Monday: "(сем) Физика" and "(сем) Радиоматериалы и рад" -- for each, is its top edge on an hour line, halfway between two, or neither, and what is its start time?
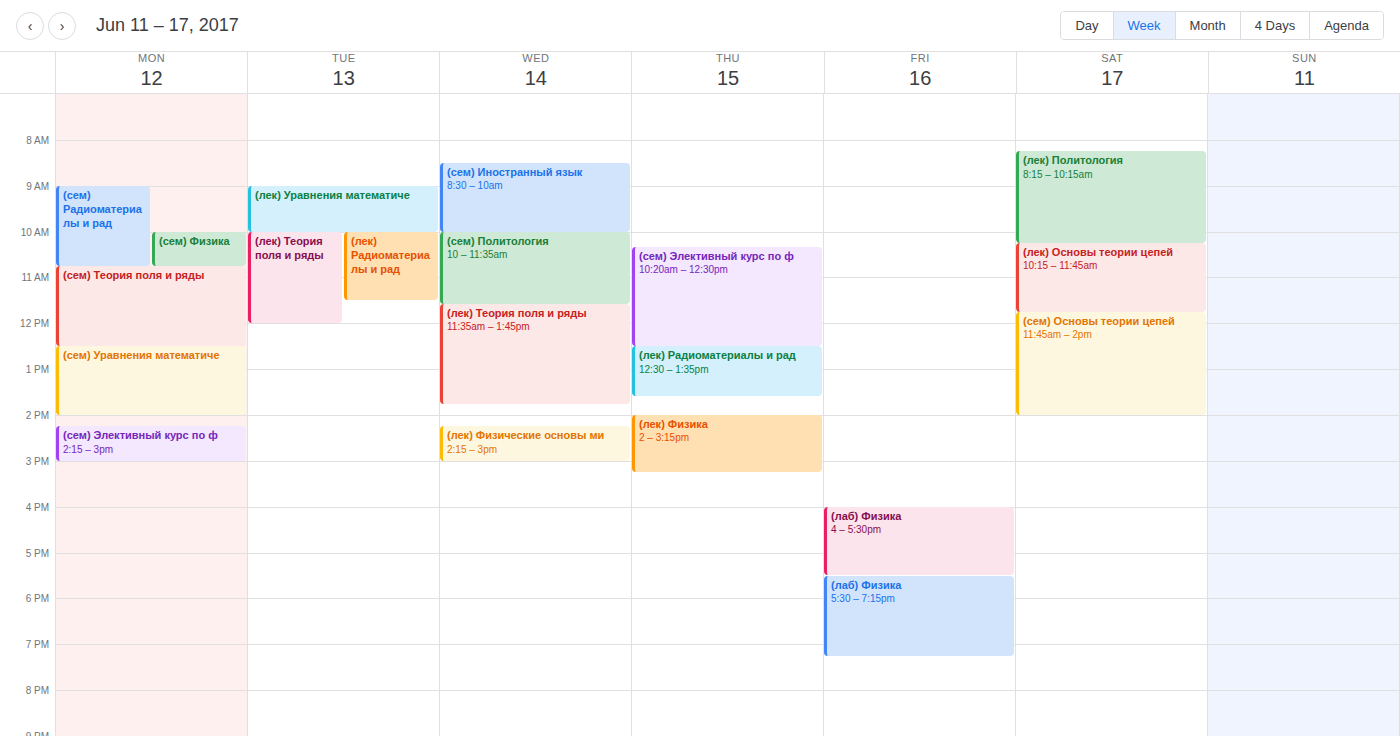
"(сем) Физика": 10:00 AM, exactly on the 10 AM line. "(сем) Радиоматериалы и рад": 9:00 AM, exactly on the 9 AM line.